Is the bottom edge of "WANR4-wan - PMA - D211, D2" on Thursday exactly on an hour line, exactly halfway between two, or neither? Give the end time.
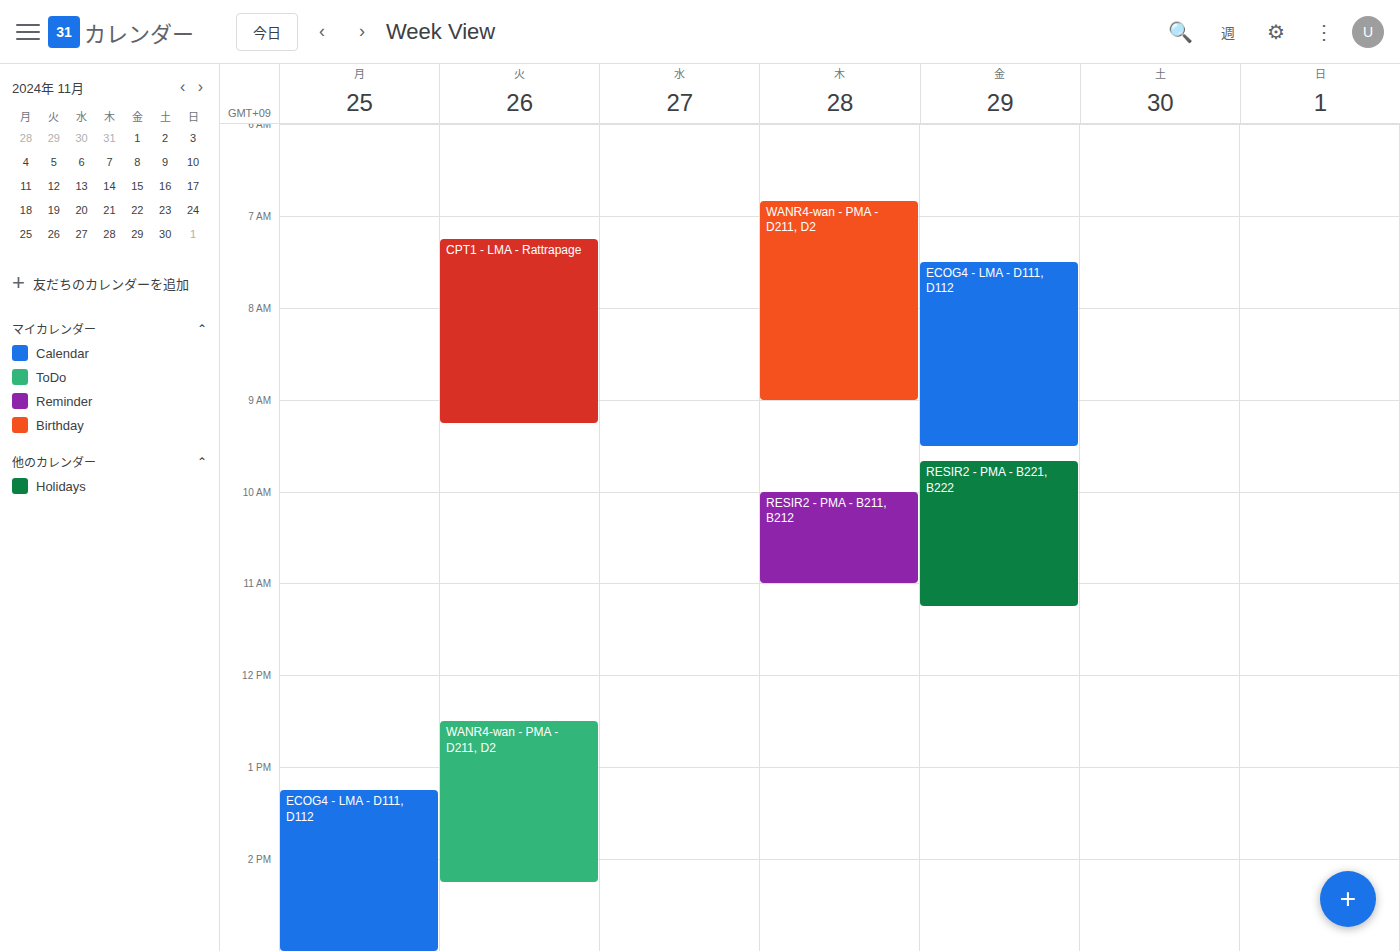
9:00 AM -- exactly on the 9 AM line.